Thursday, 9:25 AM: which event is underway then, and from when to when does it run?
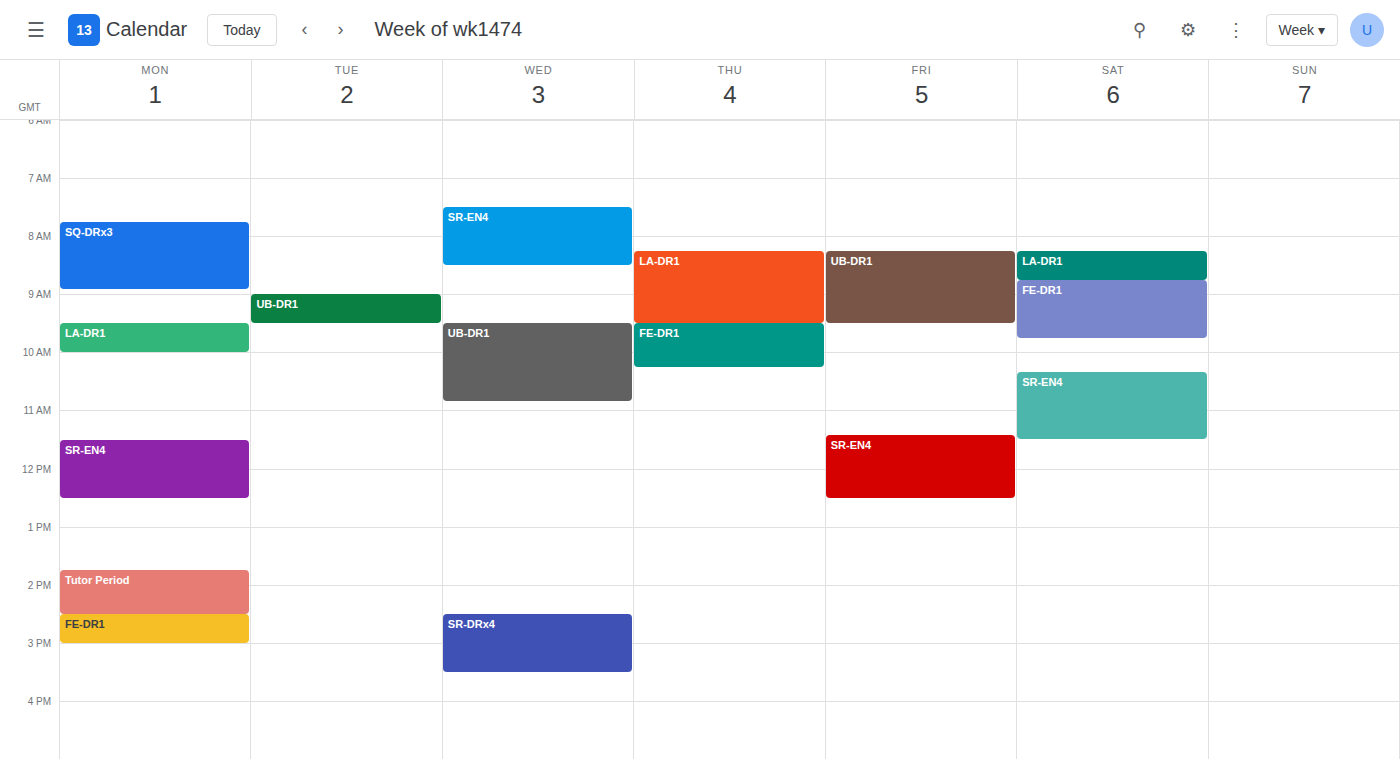
"LA-DR1", 8:15 AM to 9:30 AM